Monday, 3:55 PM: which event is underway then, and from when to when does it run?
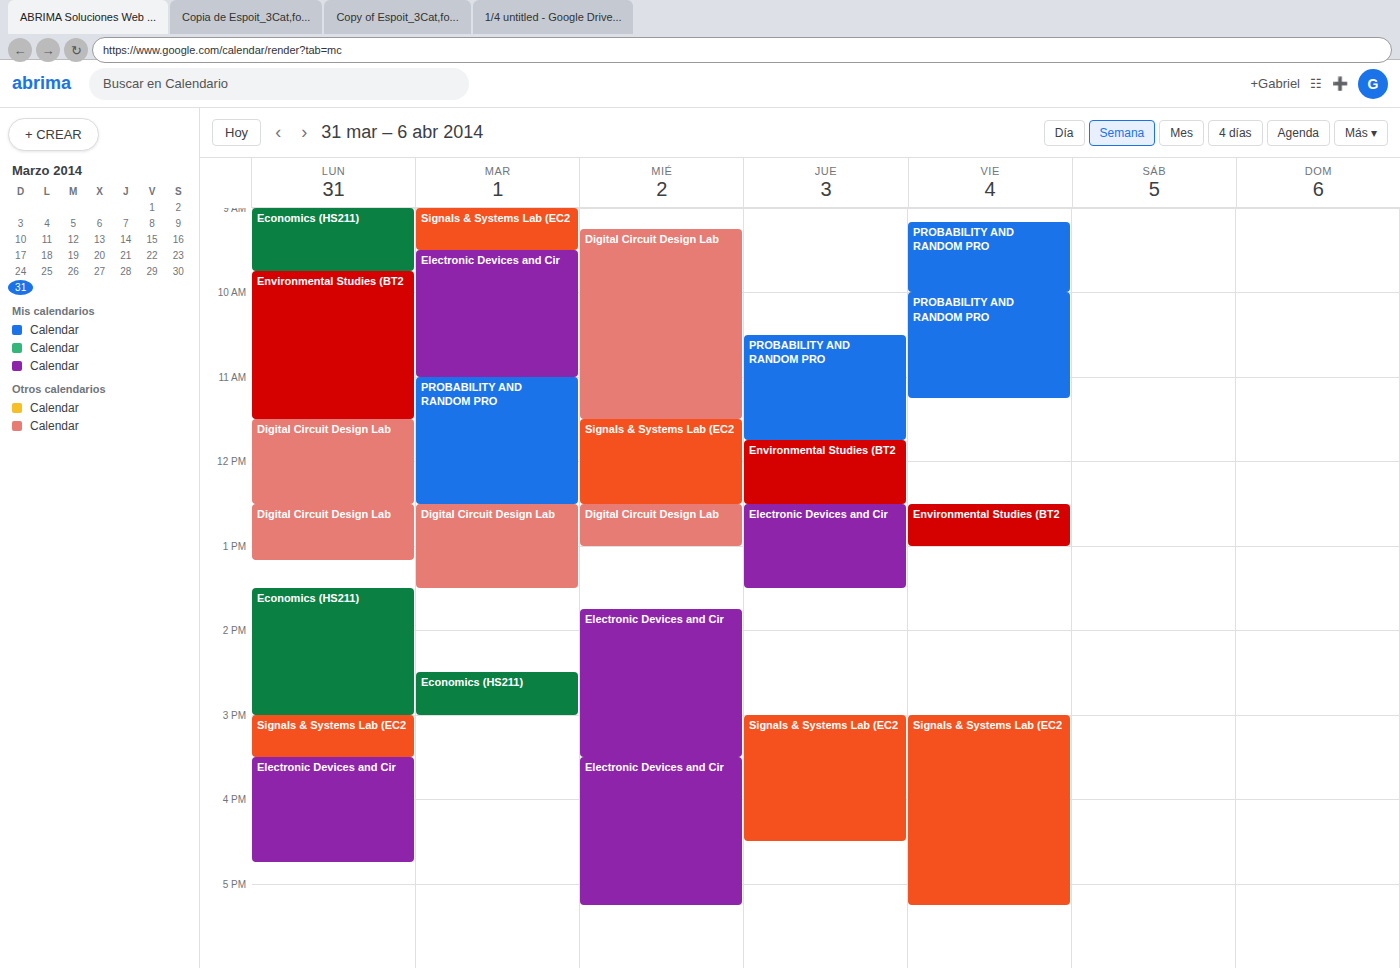
"Electronic Devices and Cir", 3:30 PM to 4:45 PM